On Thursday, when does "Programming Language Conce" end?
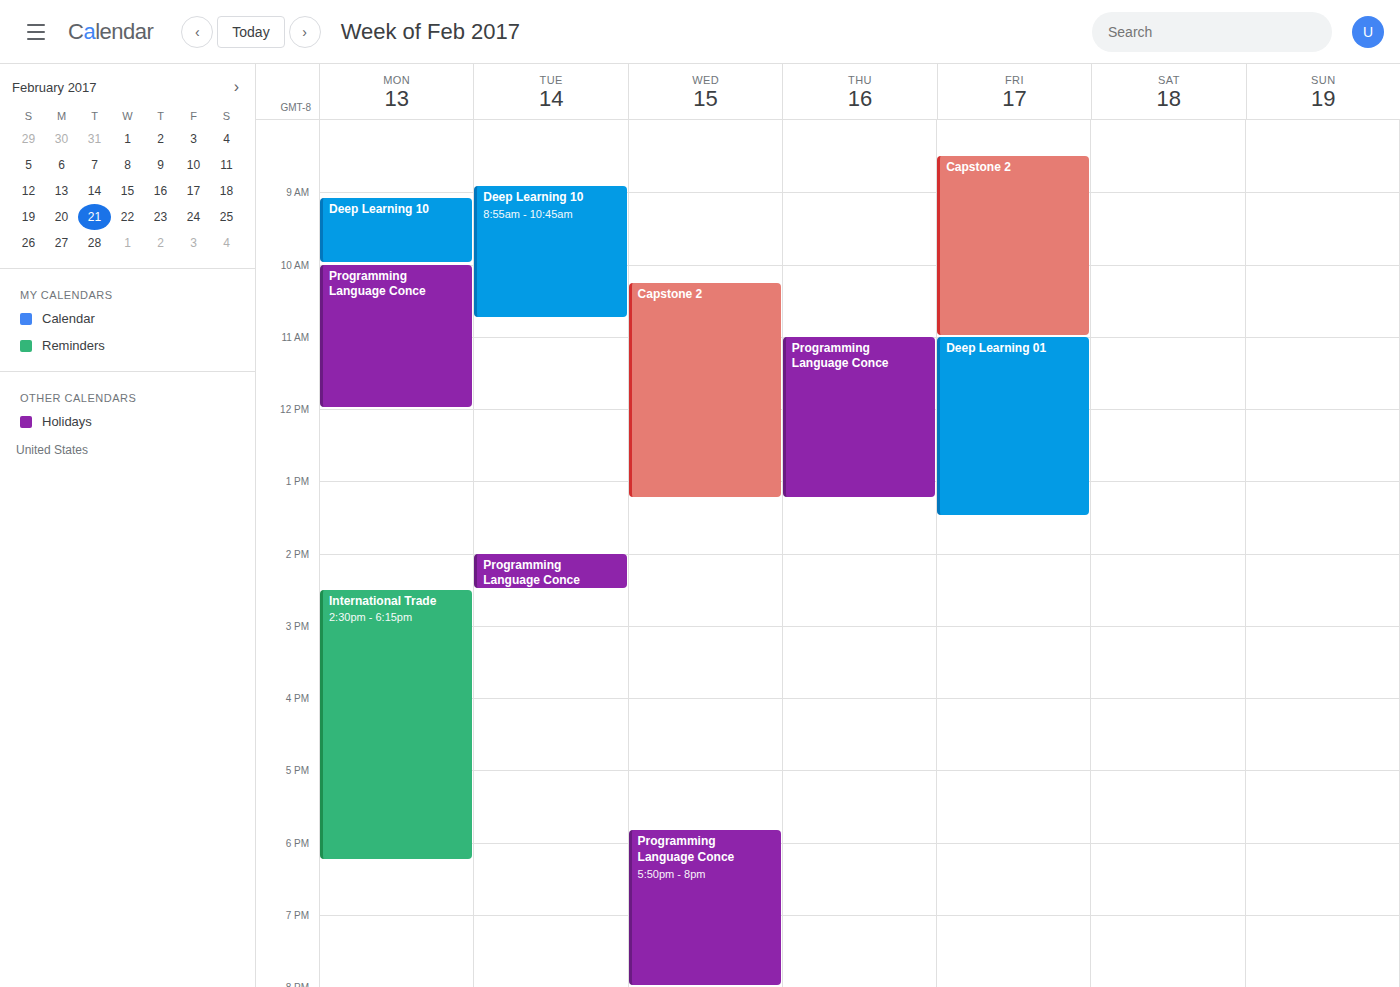
1:15 PM